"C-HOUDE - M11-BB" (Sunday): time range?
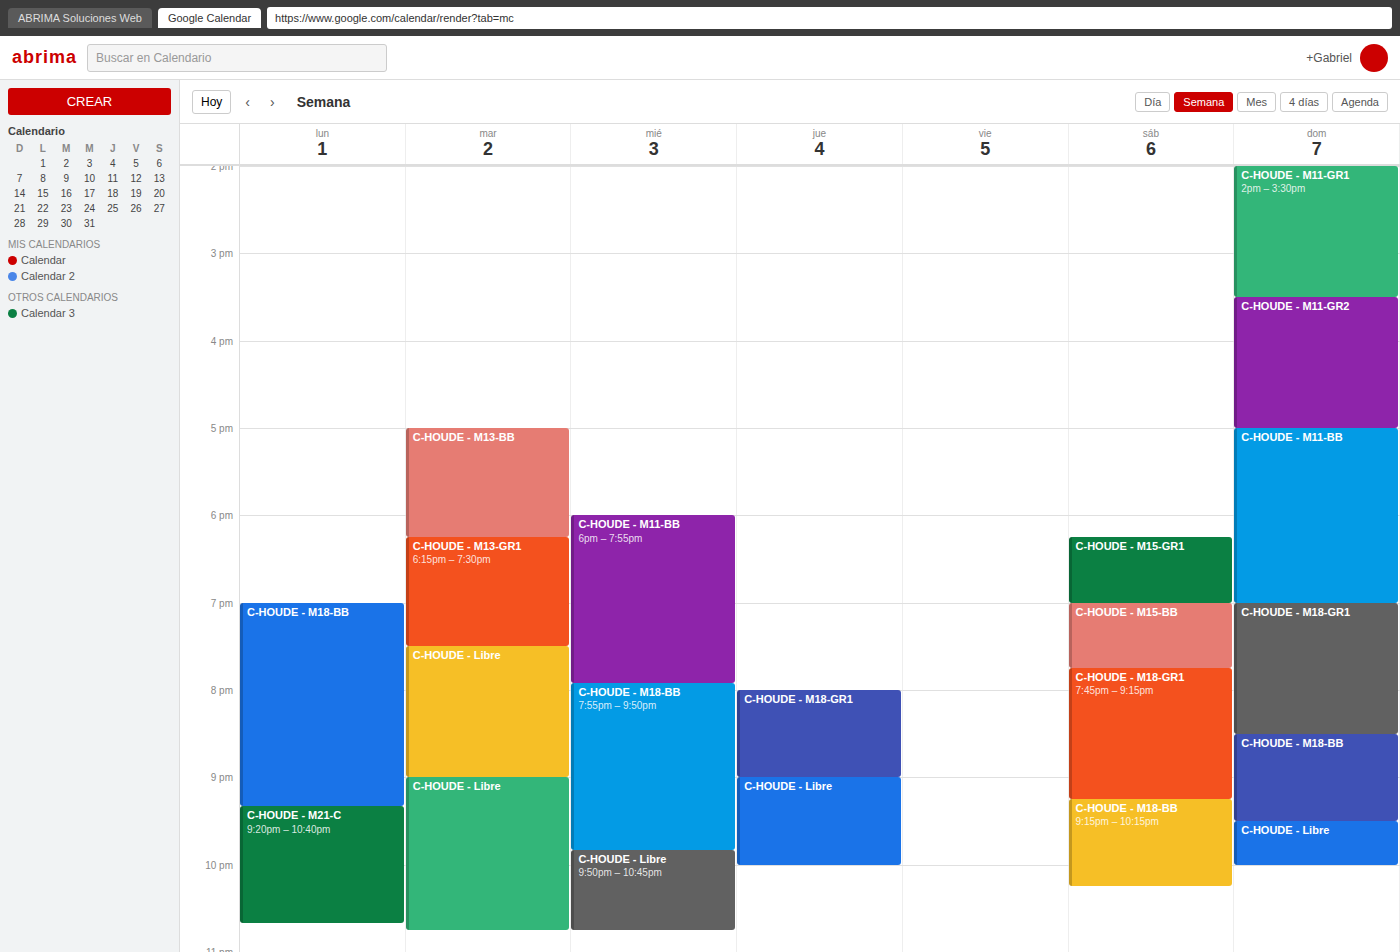
17:00 to 19:00